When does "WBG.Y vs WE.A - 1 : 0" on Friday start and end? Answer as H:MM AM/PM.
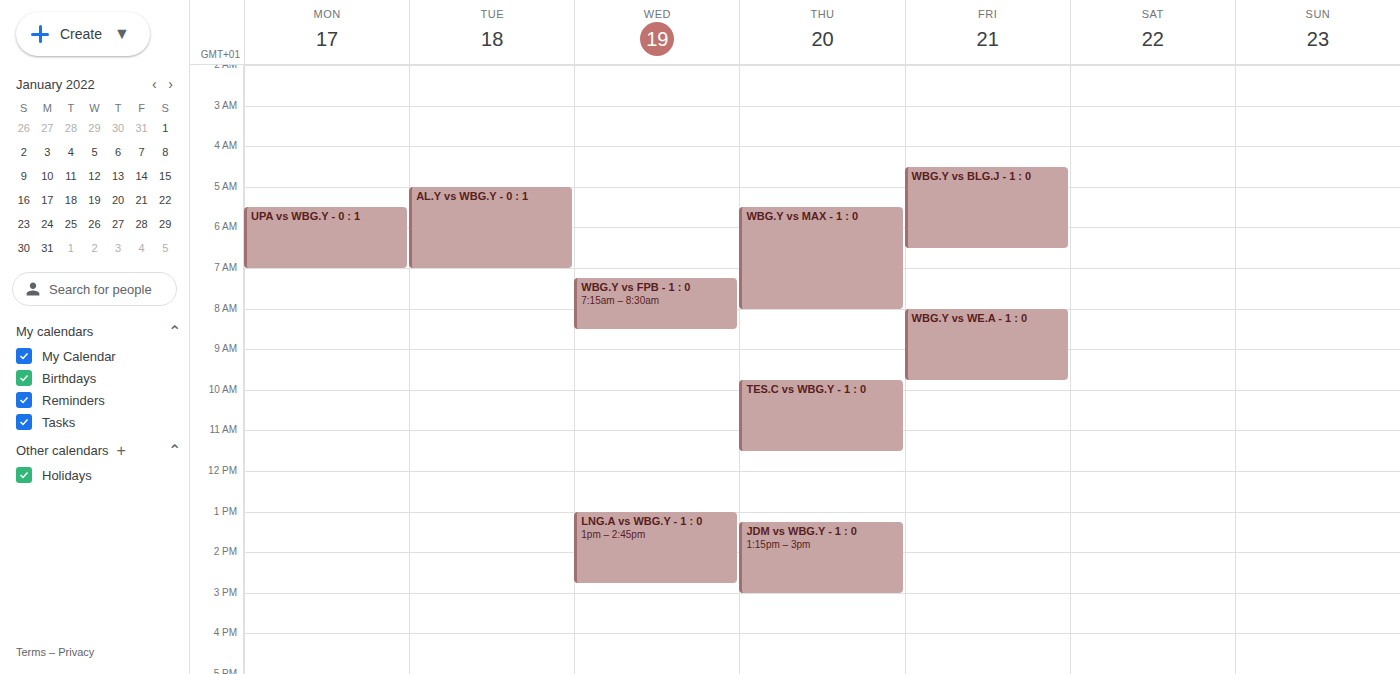
8:00 AM to 9:45 AM